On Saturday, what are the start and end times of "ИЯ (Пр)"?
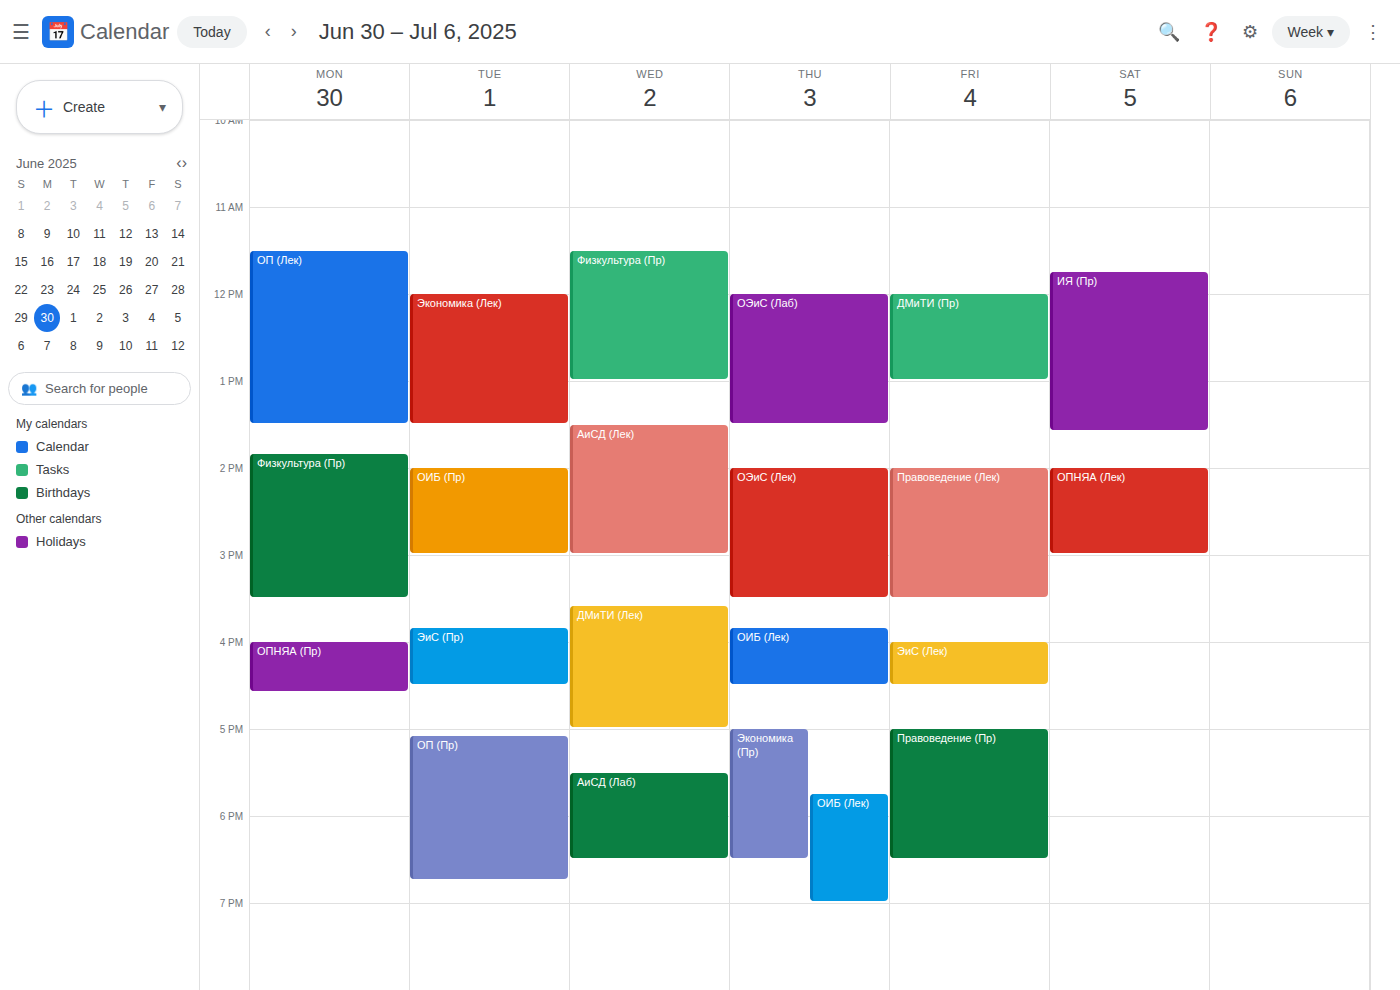
11:45 AM to 1:35 PM